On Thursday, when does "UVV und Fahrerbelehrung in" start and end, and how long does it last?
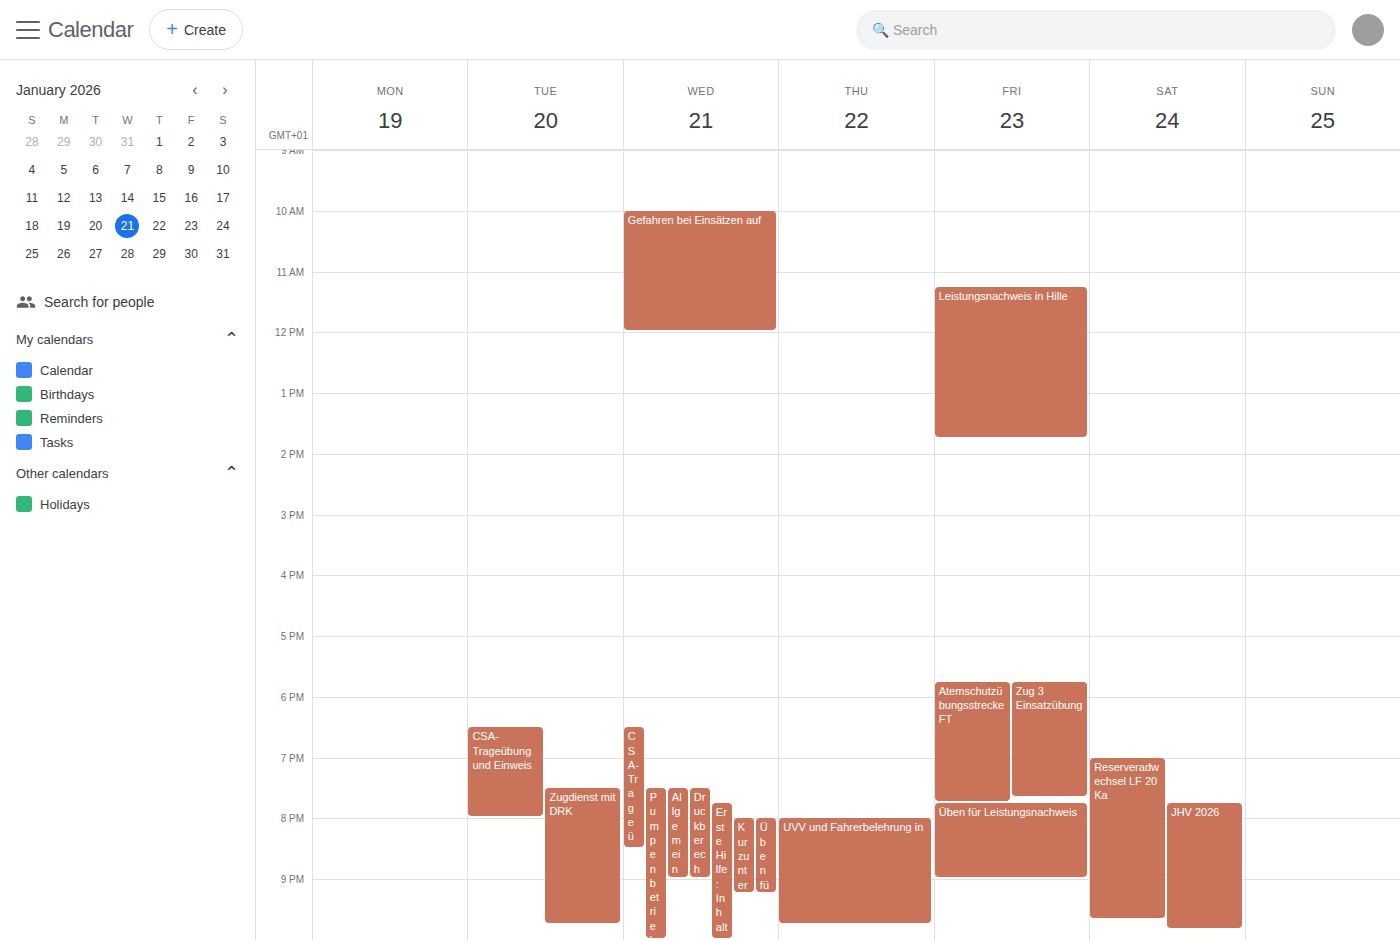
8:00 PM to 9:45 PM, 1 hour 45 minutes